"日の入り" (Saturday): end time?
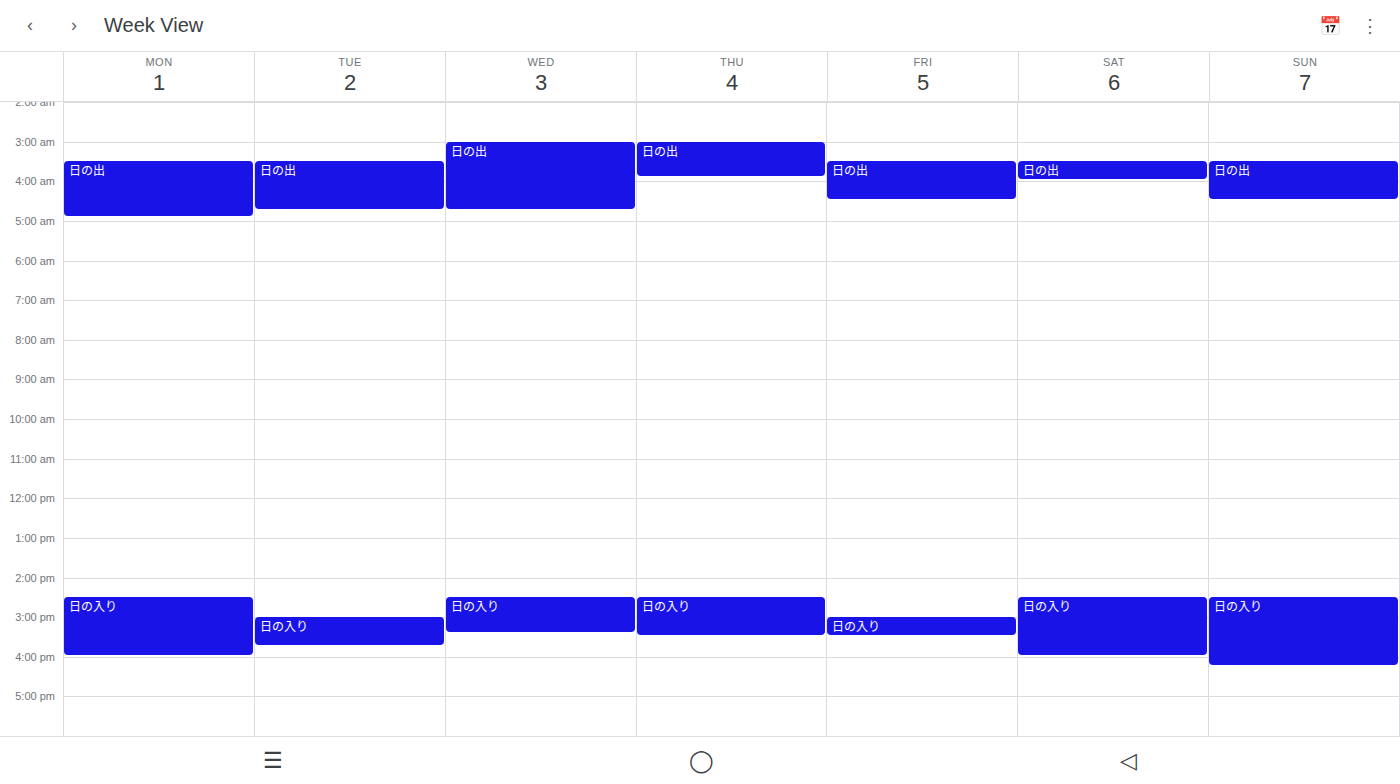
4:00 PM